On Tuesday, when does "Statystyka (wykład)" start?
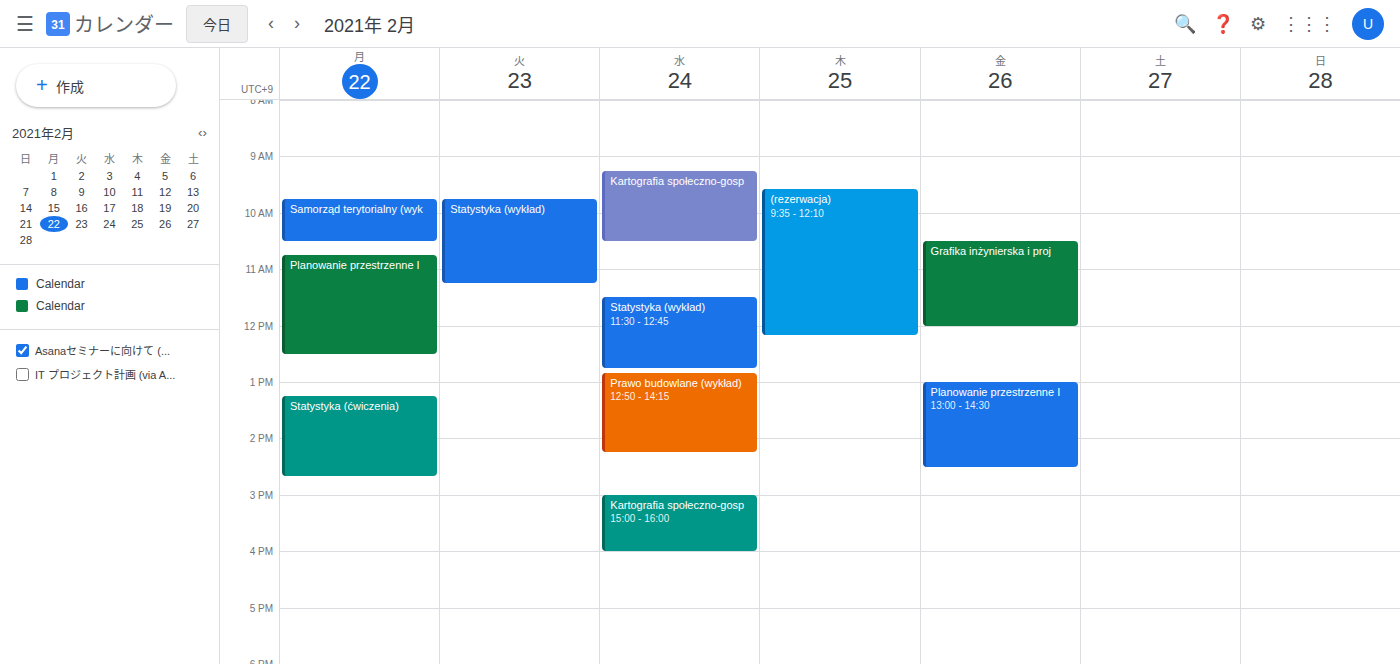
9:45 AM